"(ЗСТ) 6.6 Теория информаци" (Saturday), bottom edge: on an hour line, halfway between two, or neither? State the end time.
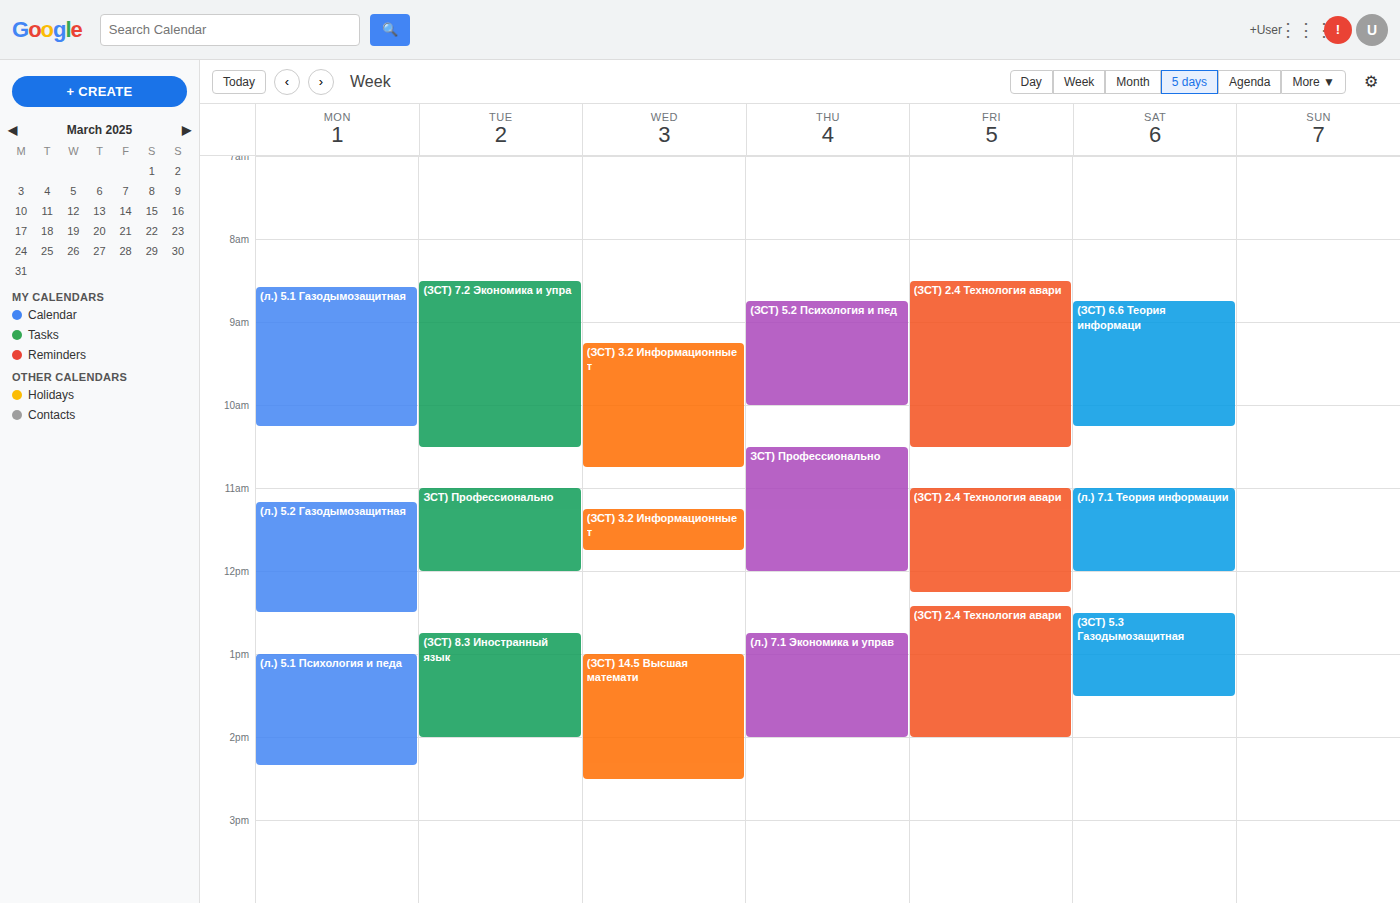
10:15 AM -- neither: a quarter of the way from the 10 AM line to the 11 AM line.